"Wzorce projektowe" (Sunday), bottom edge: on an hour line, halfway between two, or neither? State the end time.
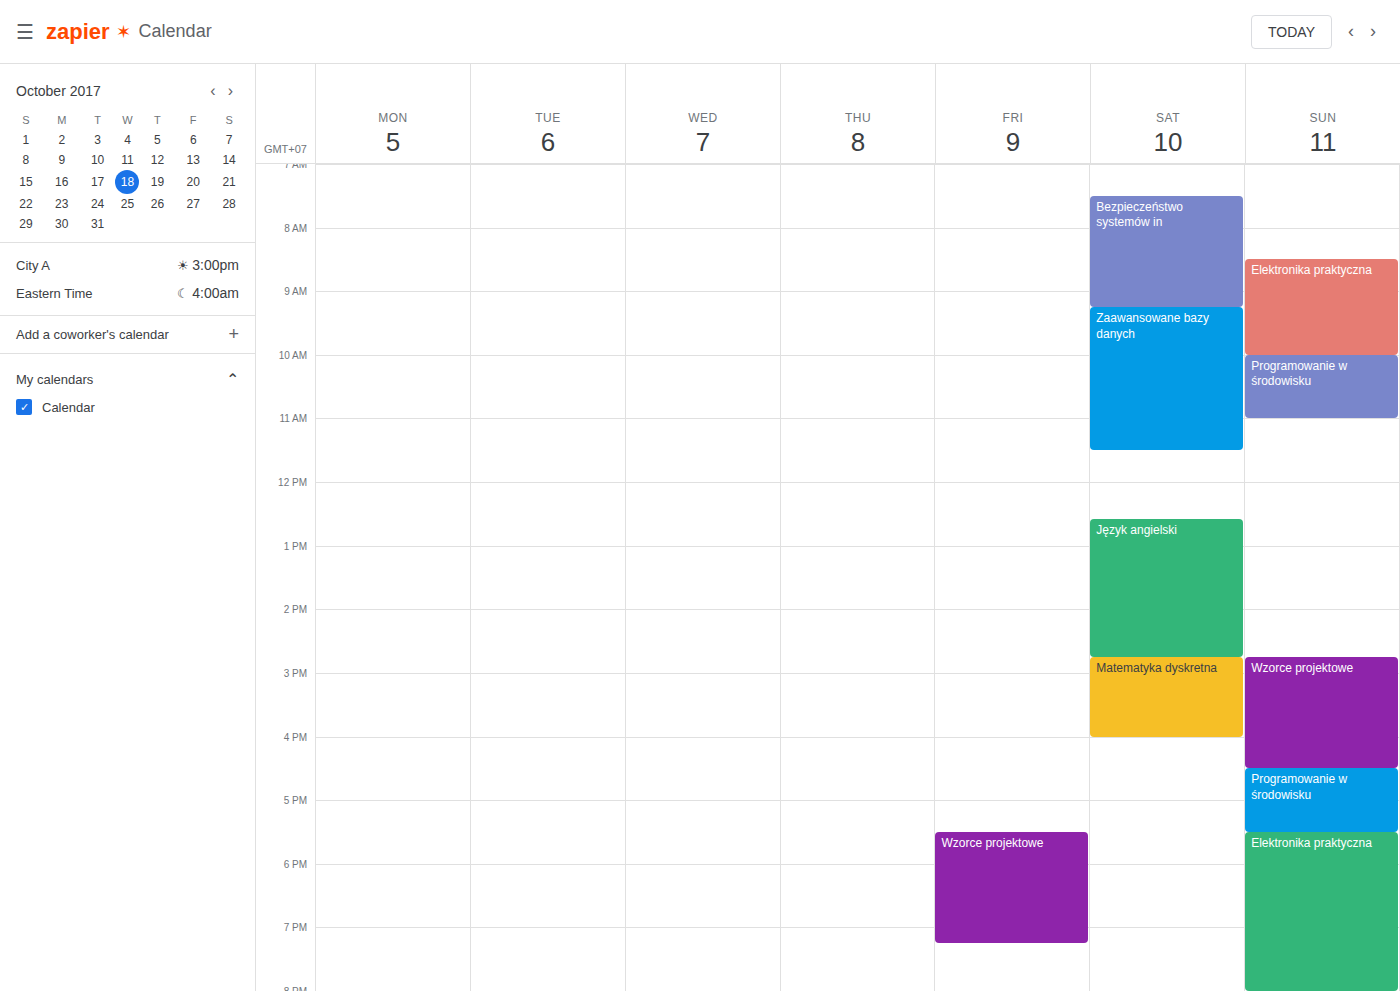
4:30 PM -- halfway between the 4 PM and 5 PM lines.